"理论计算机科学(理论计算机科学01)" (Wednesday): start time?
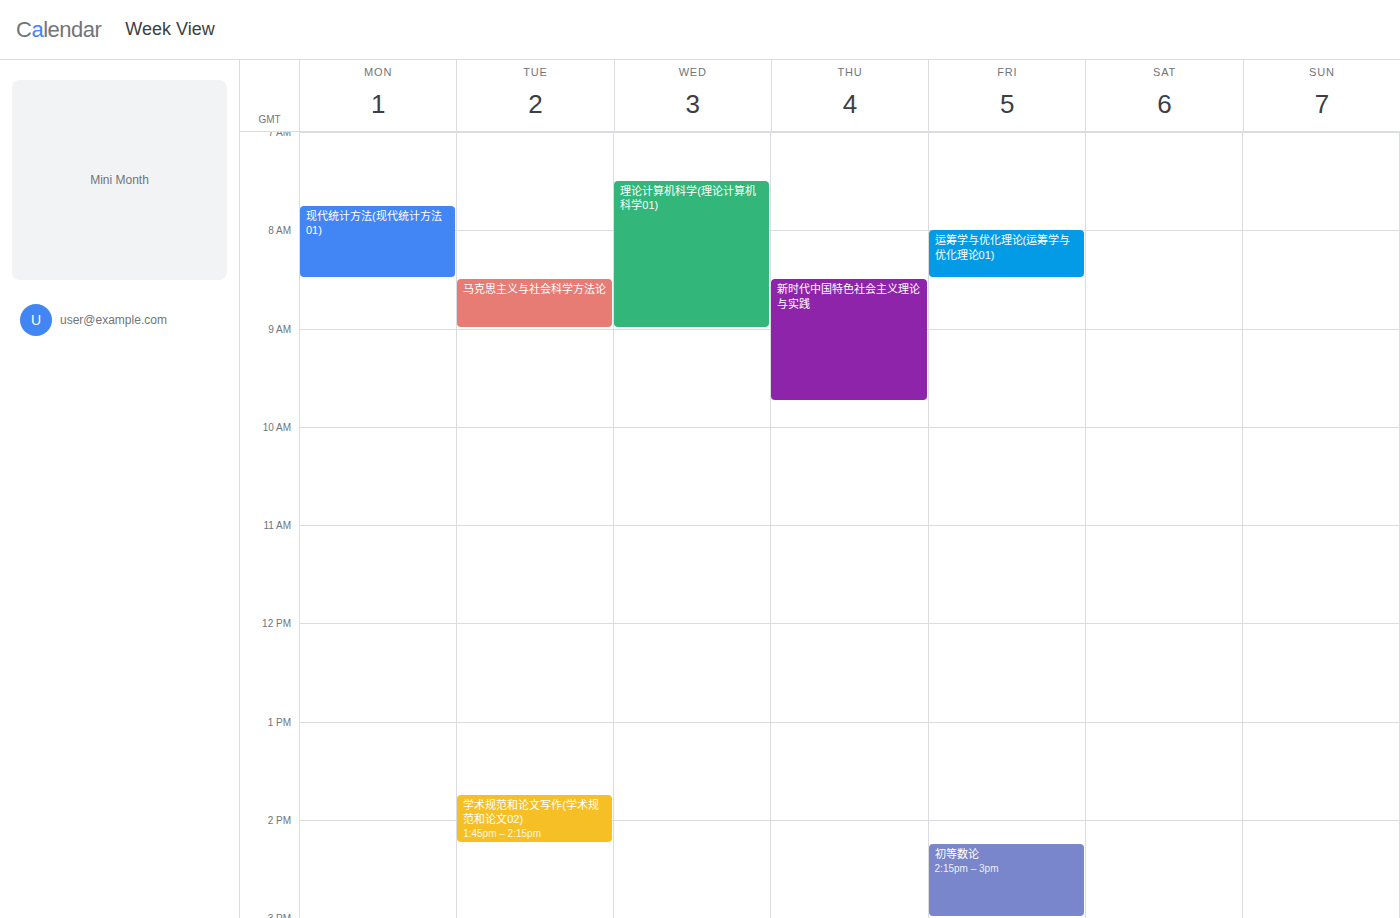
7:30 AM